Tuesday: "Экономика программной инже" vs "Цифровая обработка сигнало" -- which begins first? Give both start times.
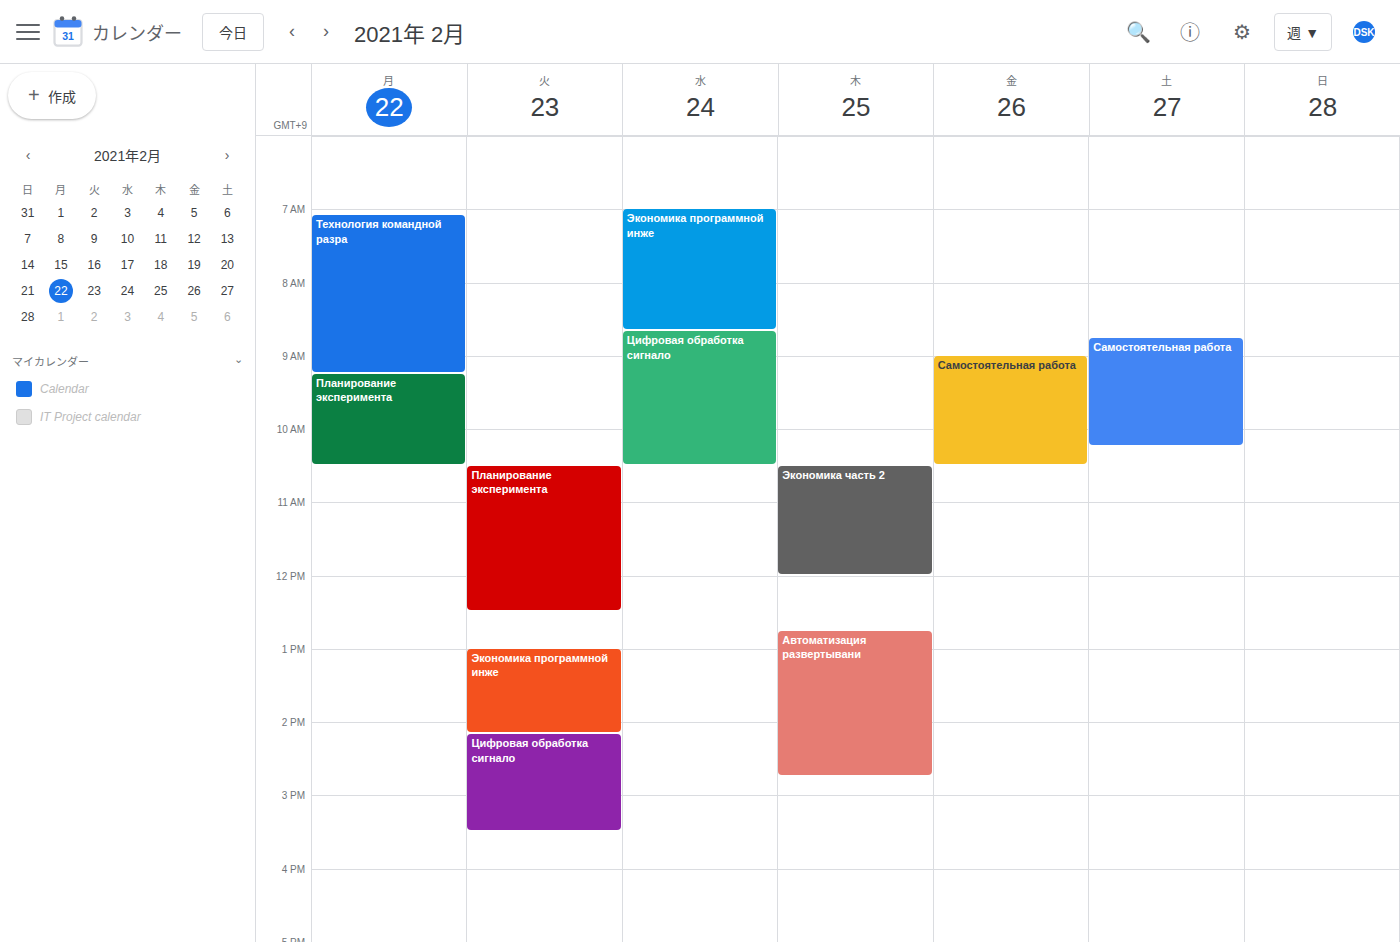
"Экономика программной инже" 1:00 PM; "Цифровая обработка сигнало" 2:10 PM.